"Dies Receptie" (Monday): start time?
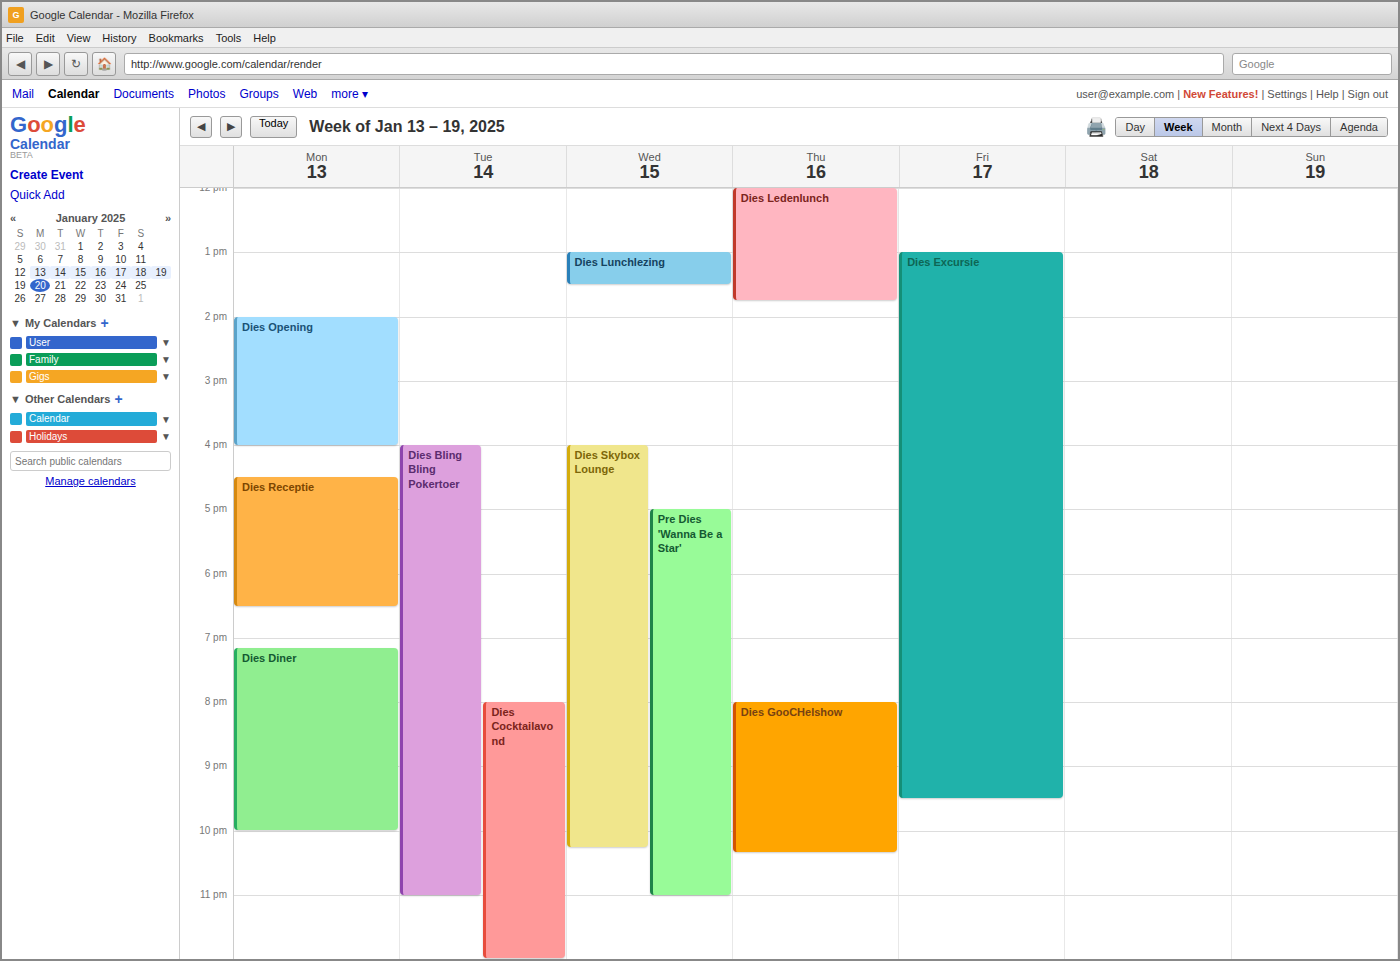
4:30 PM